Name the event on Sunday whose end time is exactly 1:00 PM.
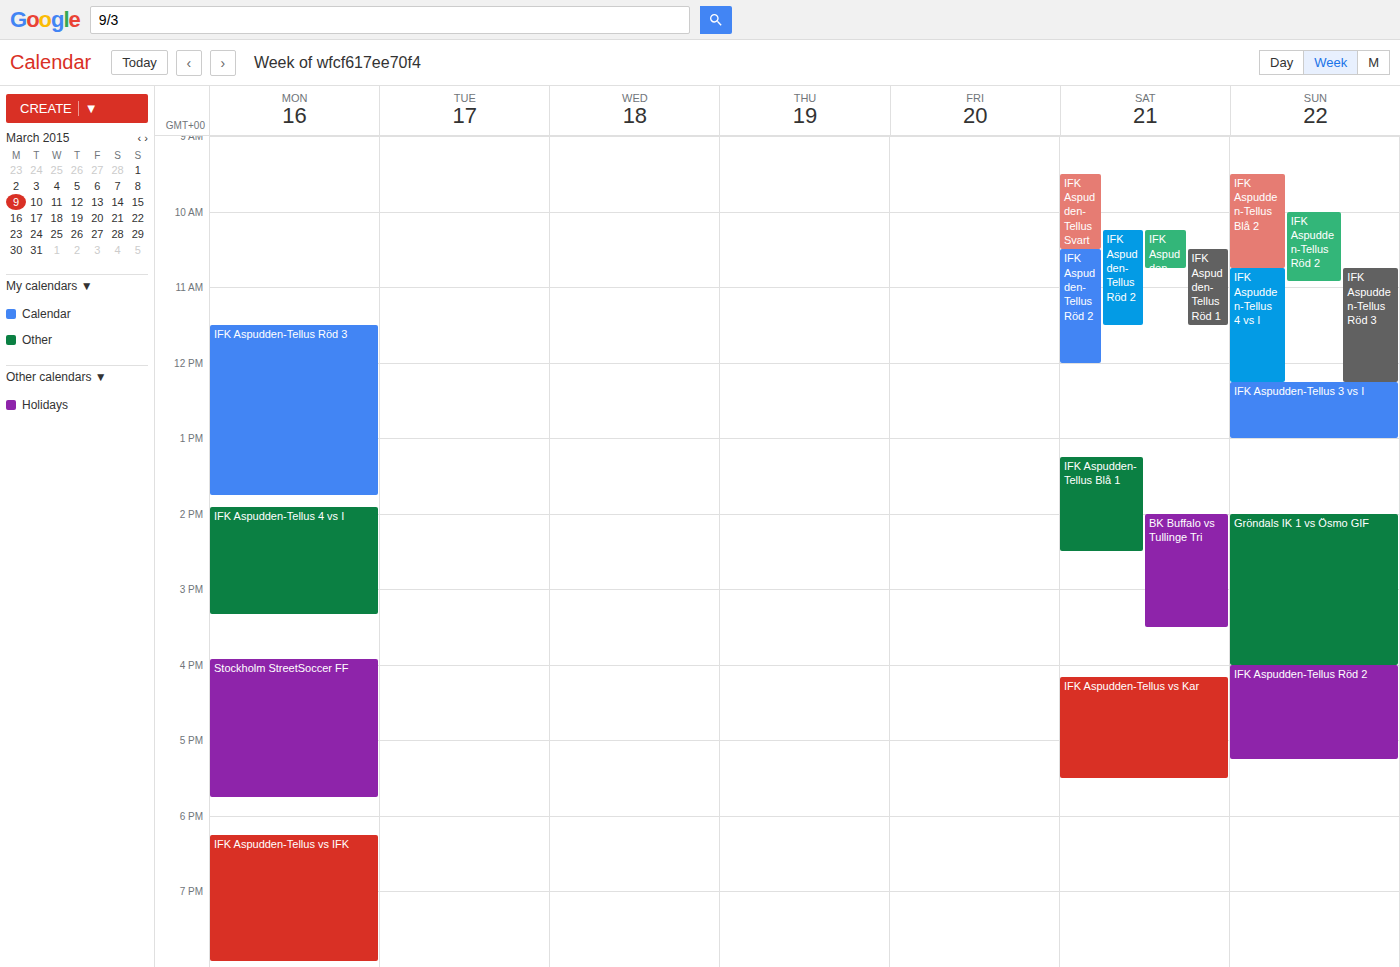
"IFK Aspudden-Tellus 3 vs I"